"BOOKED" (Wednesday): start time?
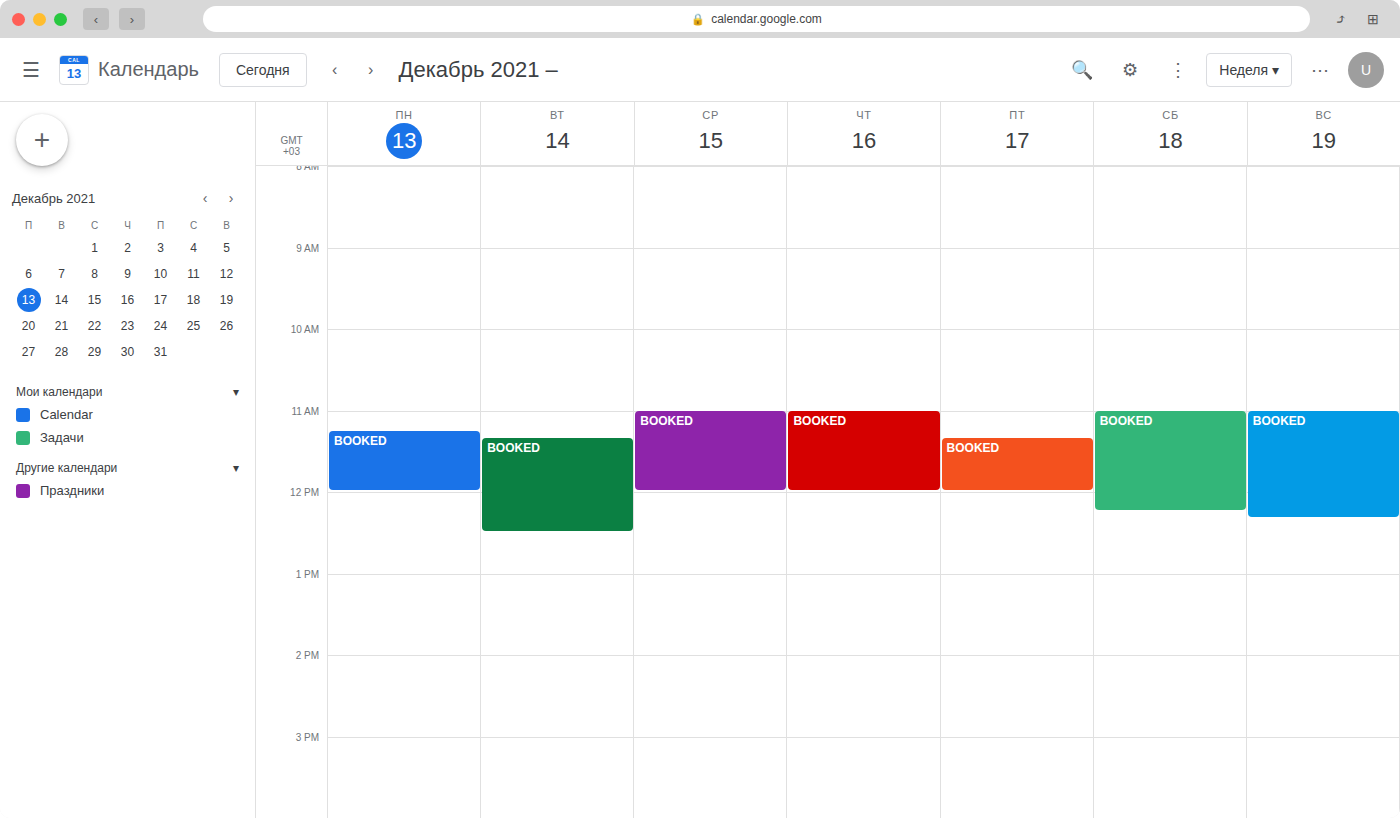
11:00 AM